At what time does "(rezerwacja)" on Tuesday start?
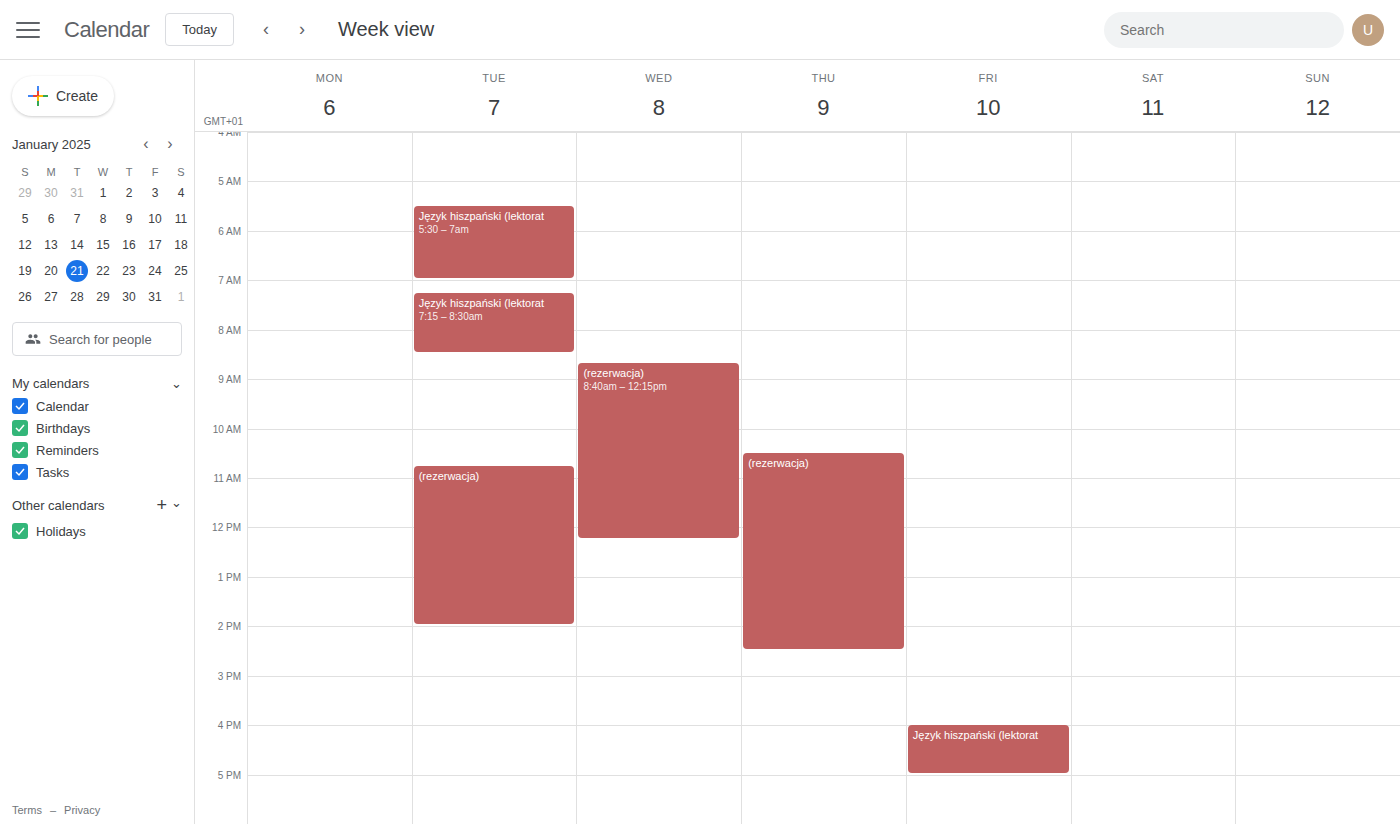
10:45 AM